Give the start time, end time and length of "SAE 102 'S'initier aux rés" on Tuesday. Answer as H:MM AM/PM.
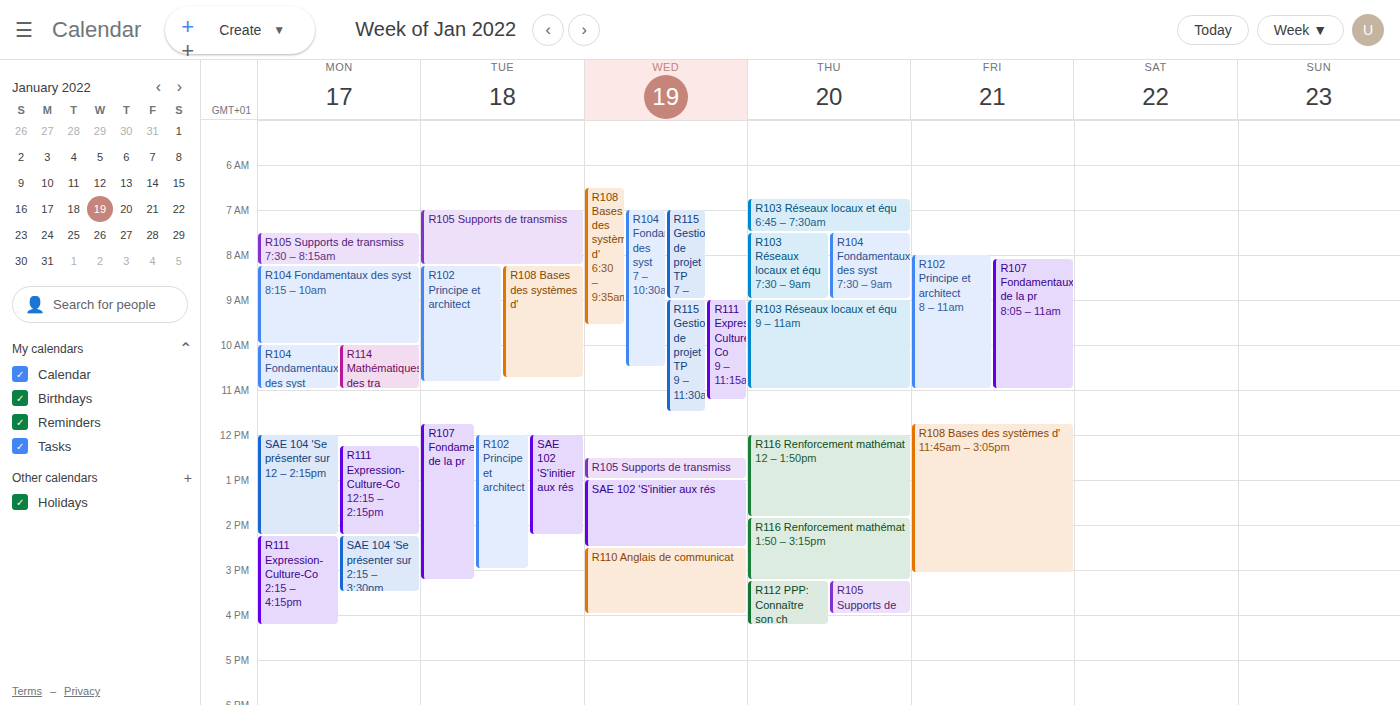
12:00 PM to 2:15 PM, 2 hours 15 minutes